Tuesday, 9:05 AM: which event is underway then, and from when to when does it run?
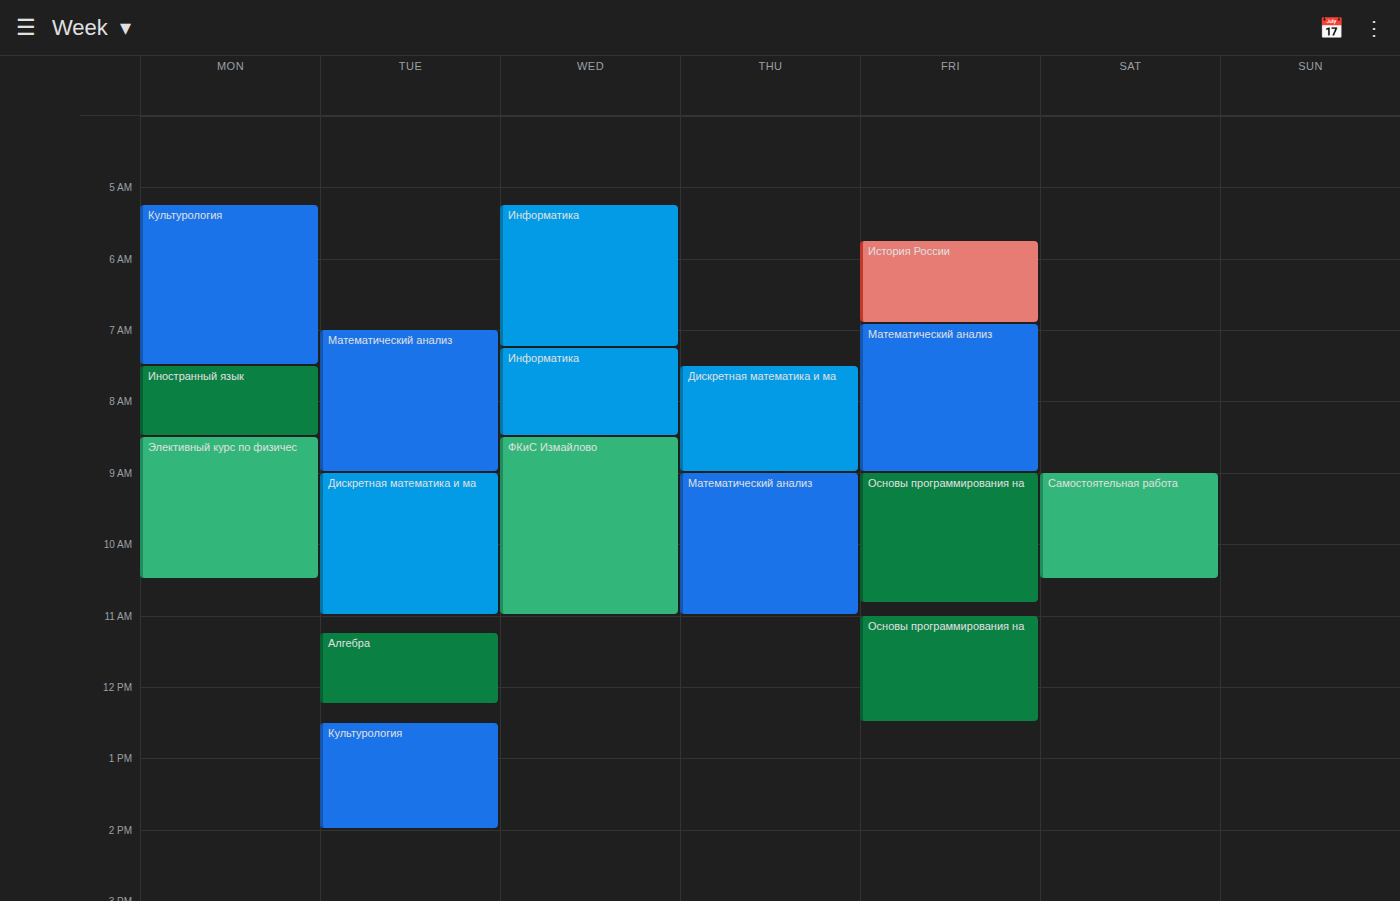
"Дискретная математика и ма", 9:00 AM to 11:00 AM